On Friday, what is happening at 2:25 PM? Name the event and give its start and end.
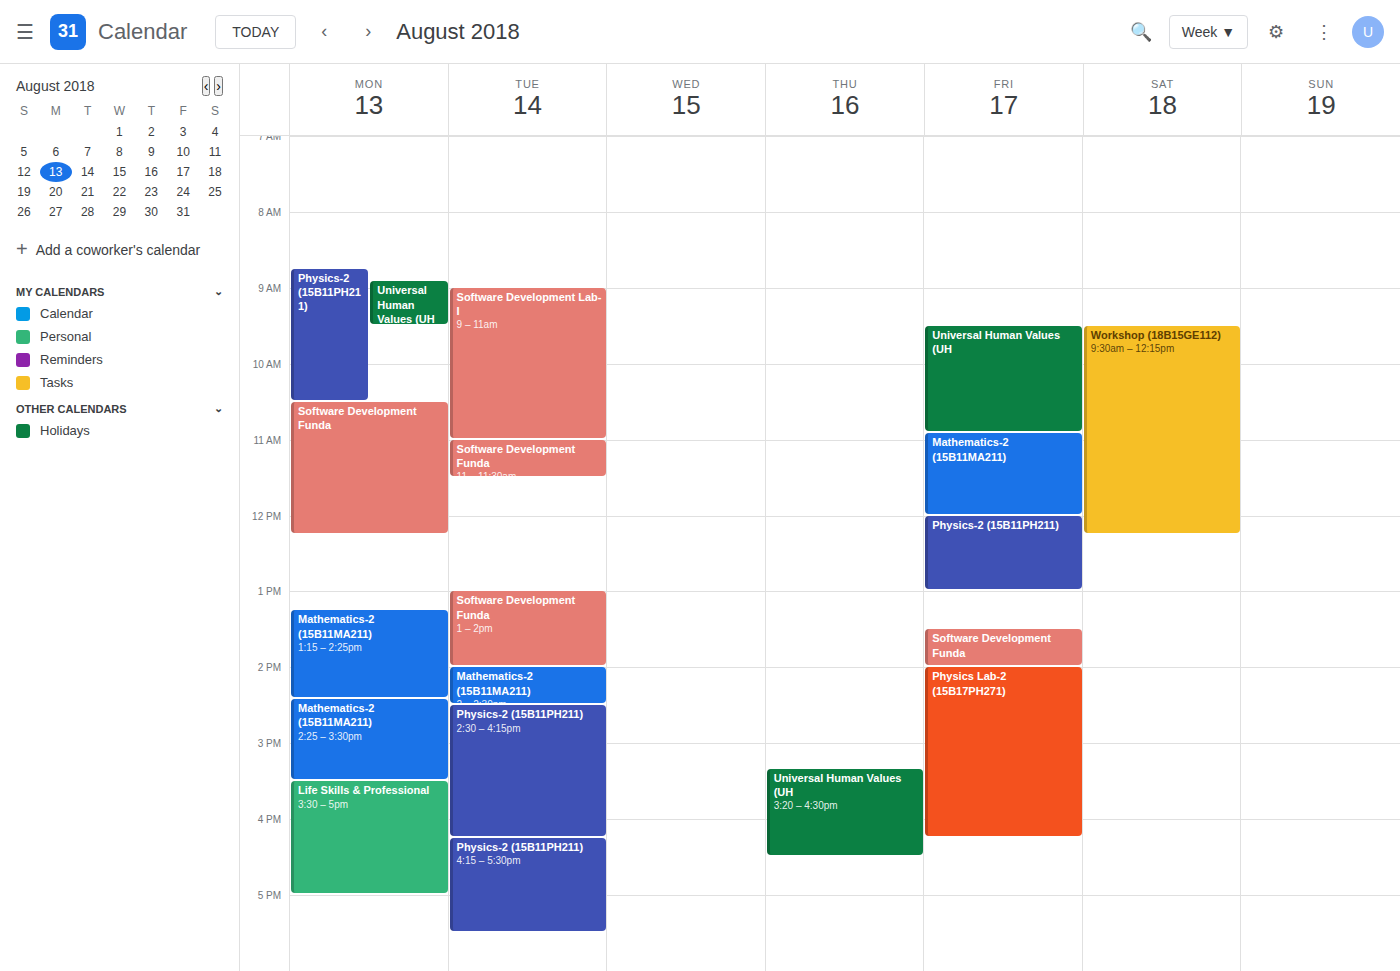
"Physics Lab-2 (15B17PH271)", 2:00 PM to 4:15 PM